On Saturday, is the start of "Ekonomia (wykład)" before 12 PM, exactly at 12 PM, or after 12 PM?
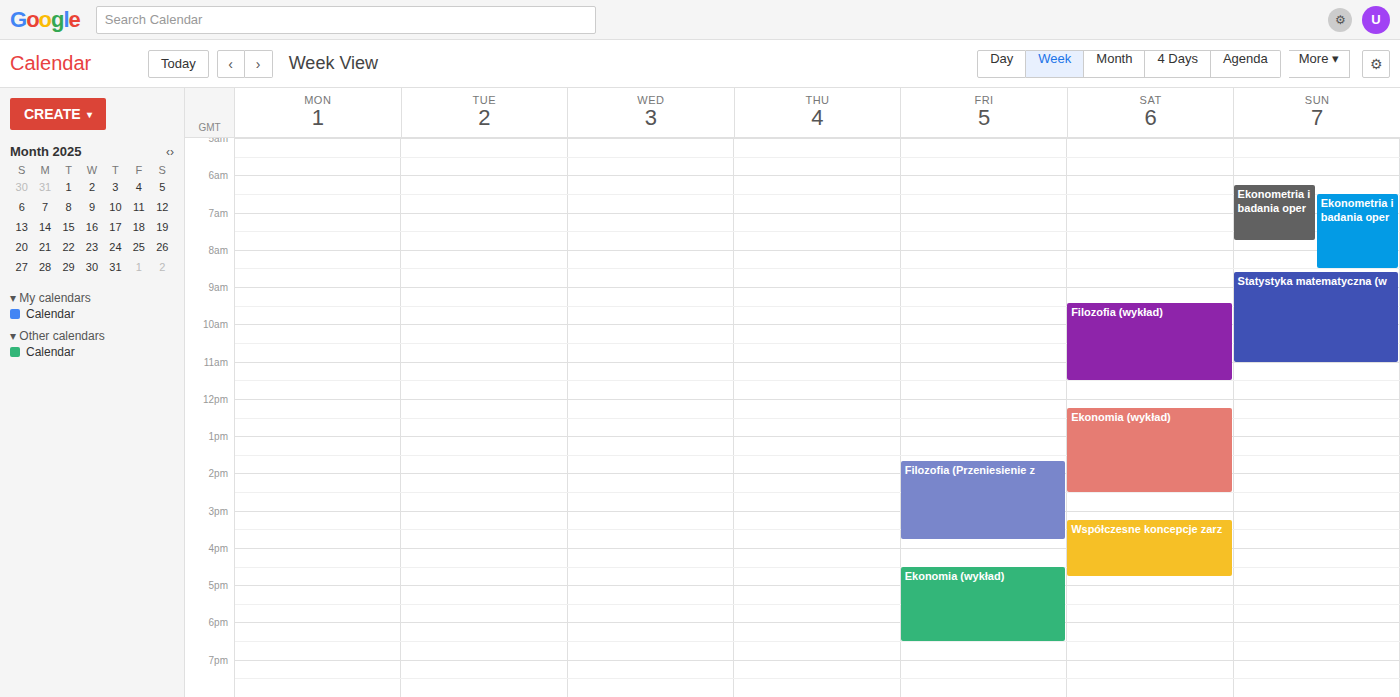
12:15 PM -- after 12 PM, 15 minutes below the 12 PM line.